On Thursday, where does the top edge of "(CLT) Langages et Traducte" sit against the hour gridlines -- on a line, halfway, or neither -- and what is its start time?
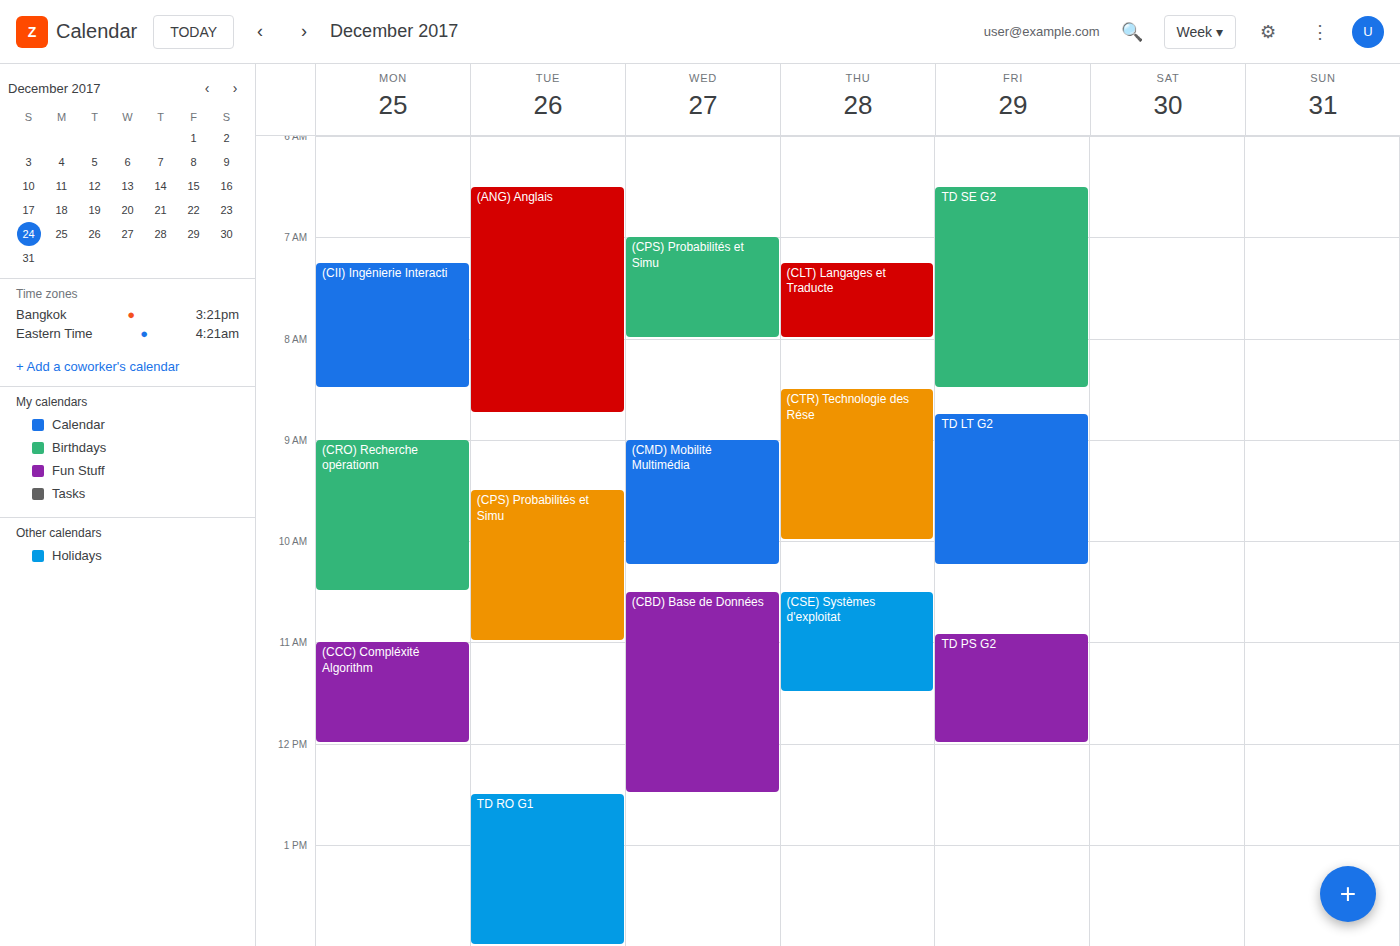
7:15 AM -- neither: a quarter of the way from the 7 AM line to the 8 AM line.